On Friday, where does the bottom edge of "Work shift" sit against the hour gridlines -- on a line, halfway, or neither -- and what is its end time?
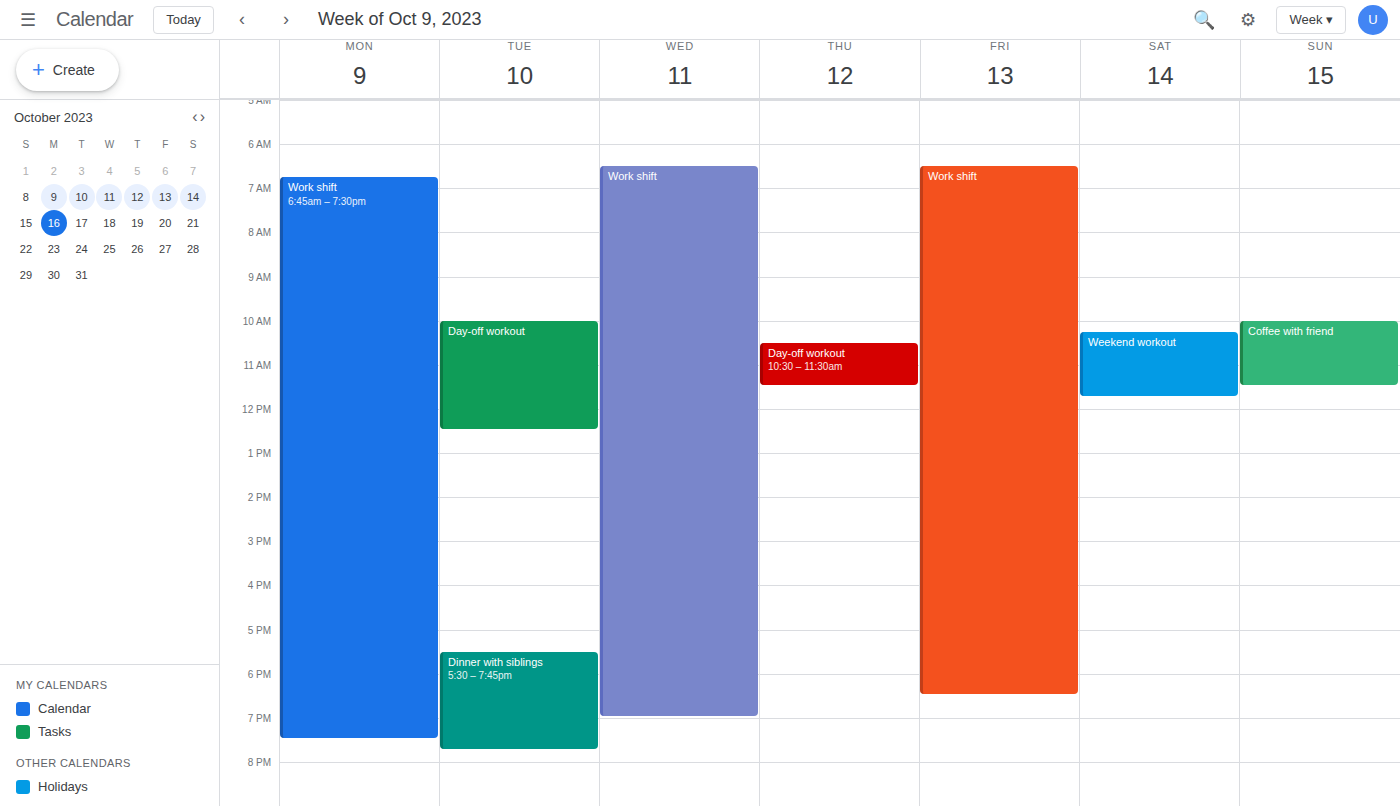
18:30 -- halfway between the 18:00 and 19:00 lines.